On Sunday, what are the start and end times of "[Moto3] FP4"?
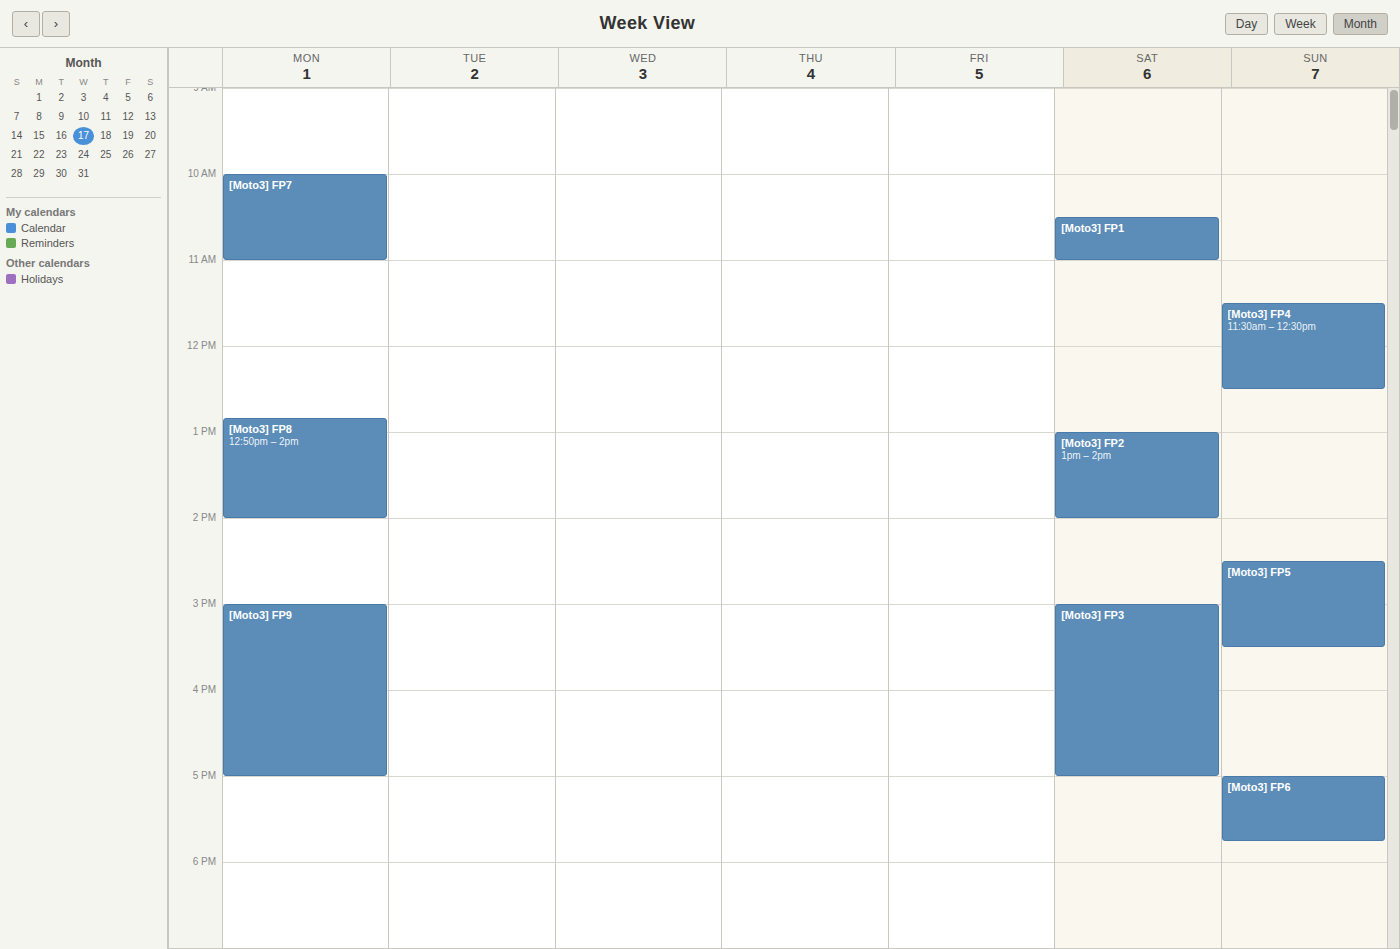
11:30 to 12:30